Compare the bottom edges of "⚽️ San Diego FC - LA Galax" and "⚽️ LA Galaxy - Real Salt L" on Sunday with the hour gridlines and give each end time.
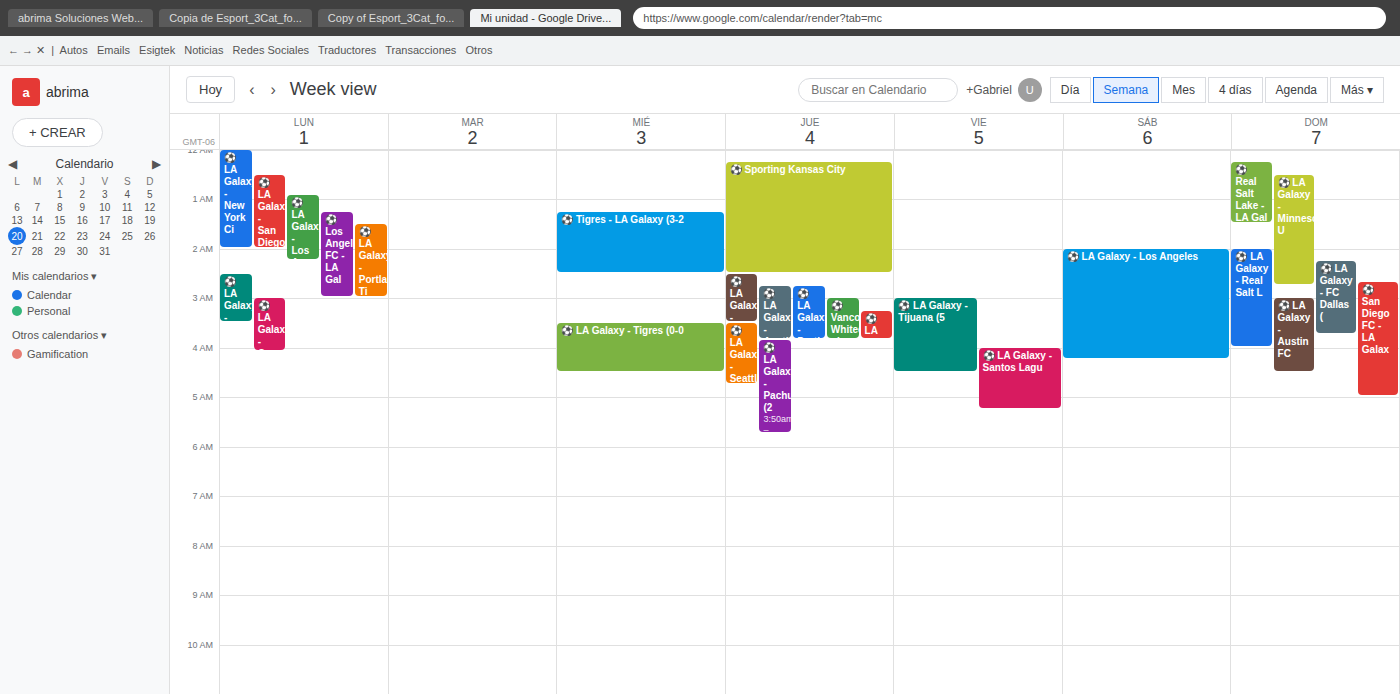
"⚽️ San Diego FC - LA Galax": 5:00 AM, exactly on the 5 AM line. "⚽️ LA Galaxy - Real Salt L": 4:00 AM, exactly on the 4 AM line.